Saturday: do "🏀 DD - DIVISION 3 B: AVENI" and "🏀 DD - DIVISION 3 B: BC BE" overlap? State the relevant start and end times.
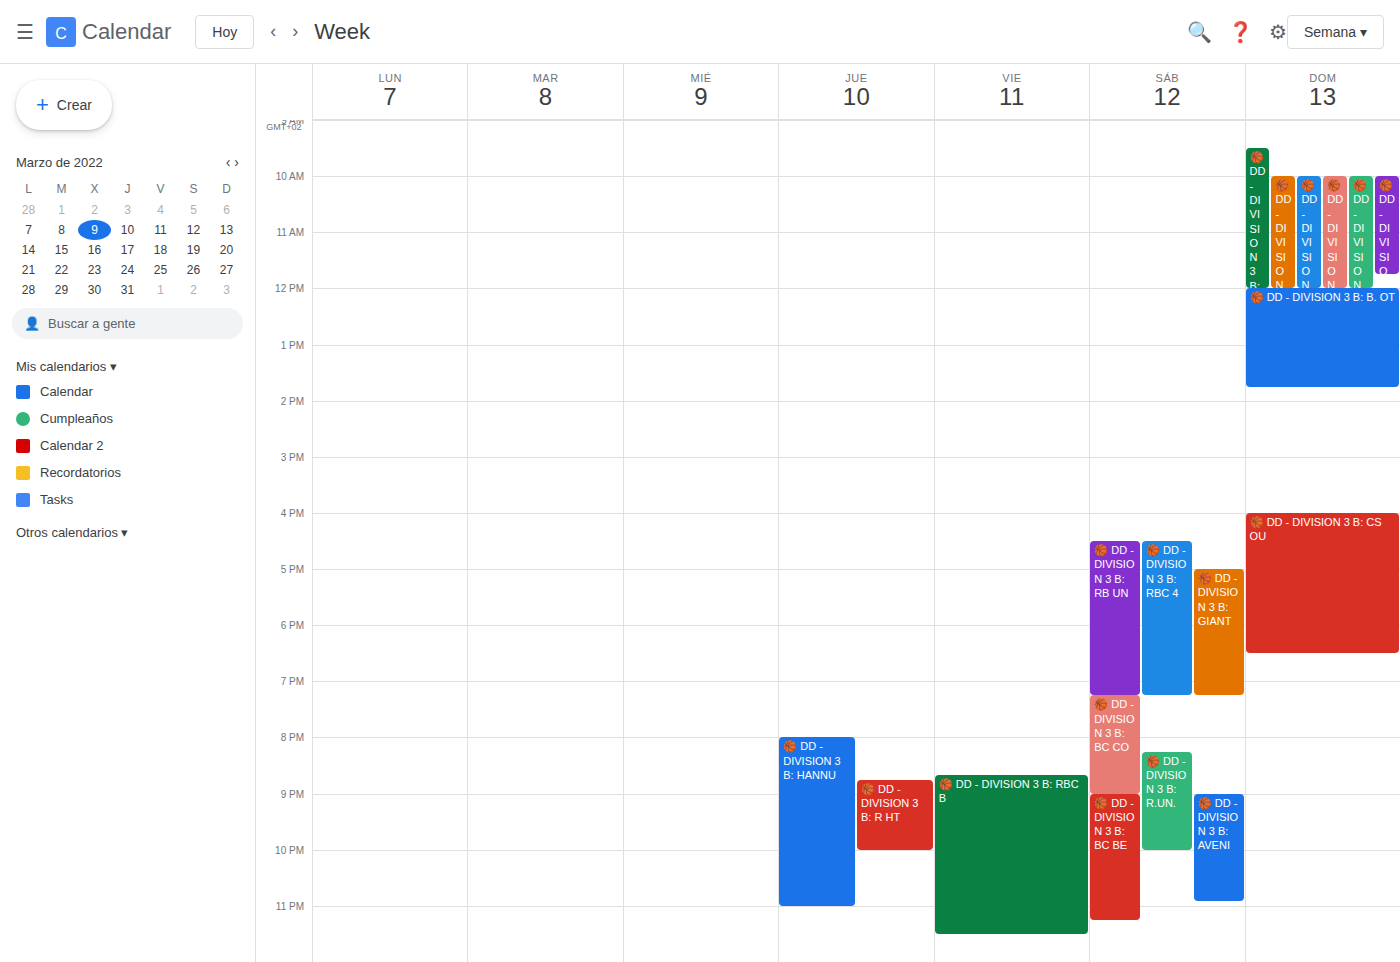
"🏀 DD - DIVISION 3 B: AVENI" runs 9:00 PM to 10:55 PM, inside "🏀 DD - DIVISION 3 B: BC BE" -- they overlap.